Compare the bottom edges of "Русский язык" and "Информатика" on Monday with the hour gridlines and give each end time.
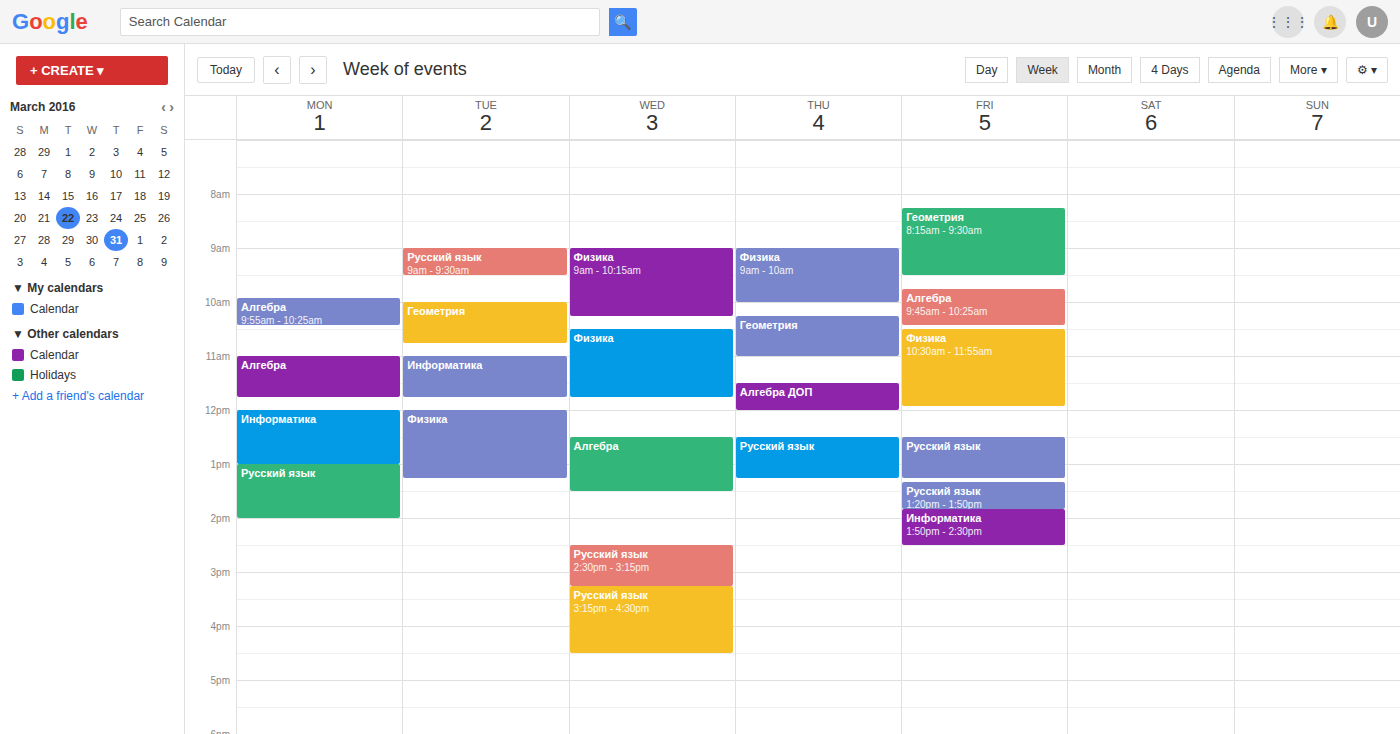
"Русский язык": 14:00, exactly on the 14:00 line. "Информатика": 13:00, exactly on the 13:00 line.